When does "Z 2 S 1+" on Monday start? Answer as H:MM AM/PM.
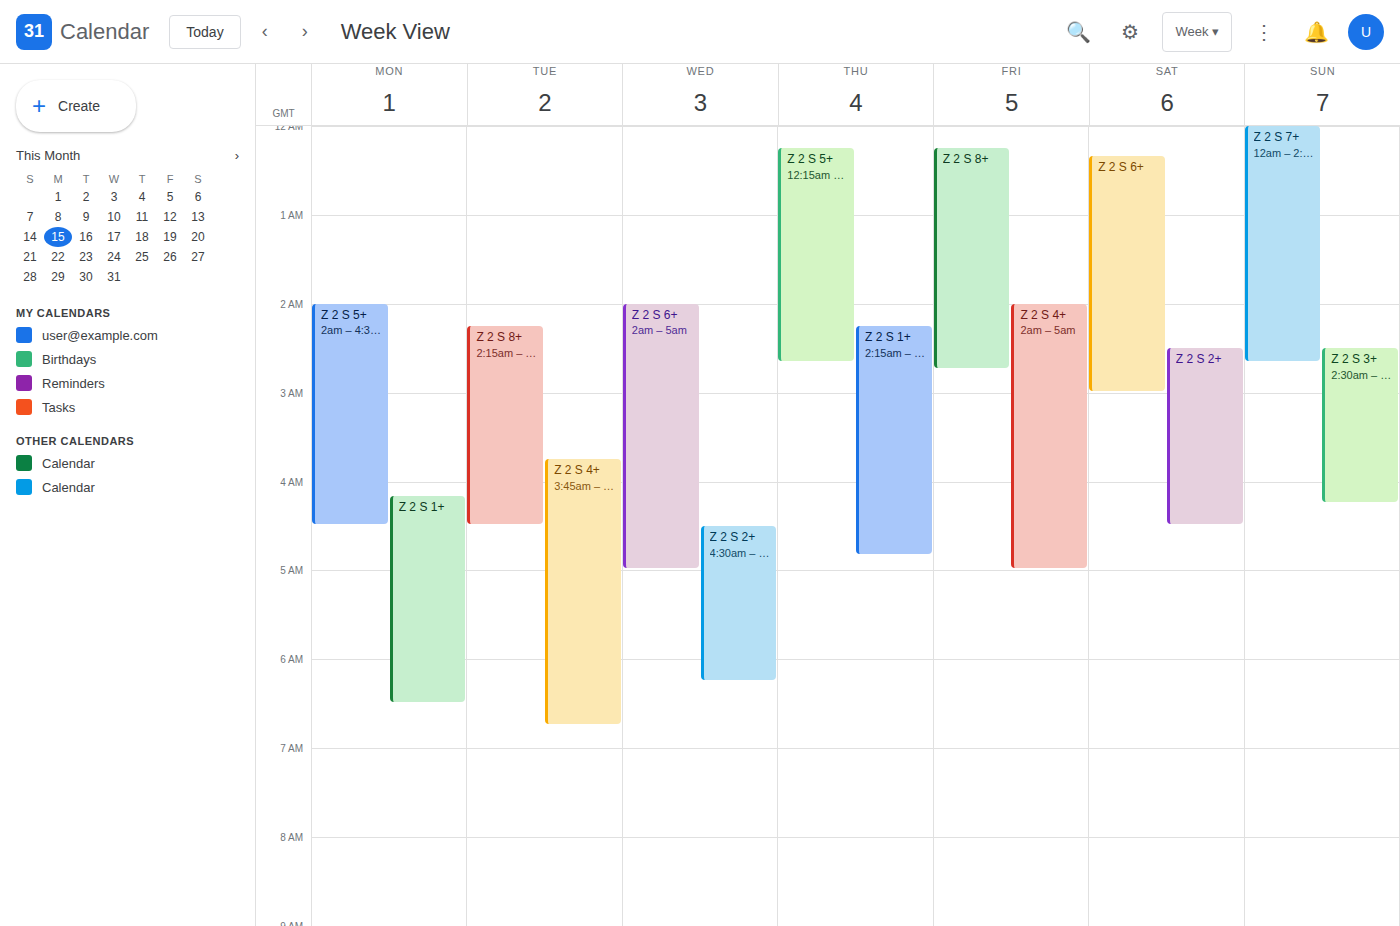
4:10 AM